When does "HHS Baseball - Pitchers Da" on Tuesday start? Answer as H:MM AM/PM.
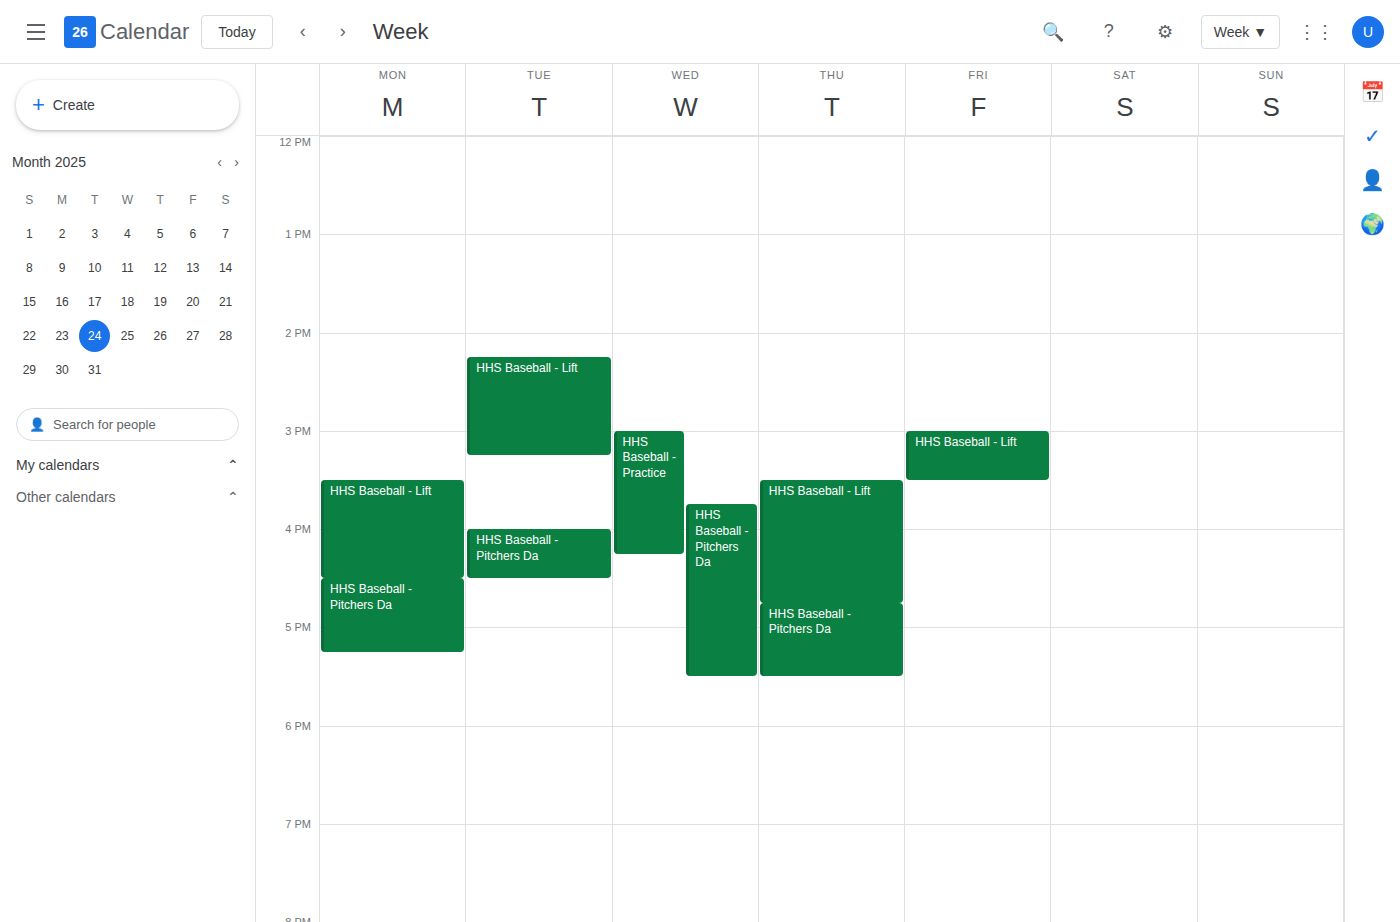
4:00 PM